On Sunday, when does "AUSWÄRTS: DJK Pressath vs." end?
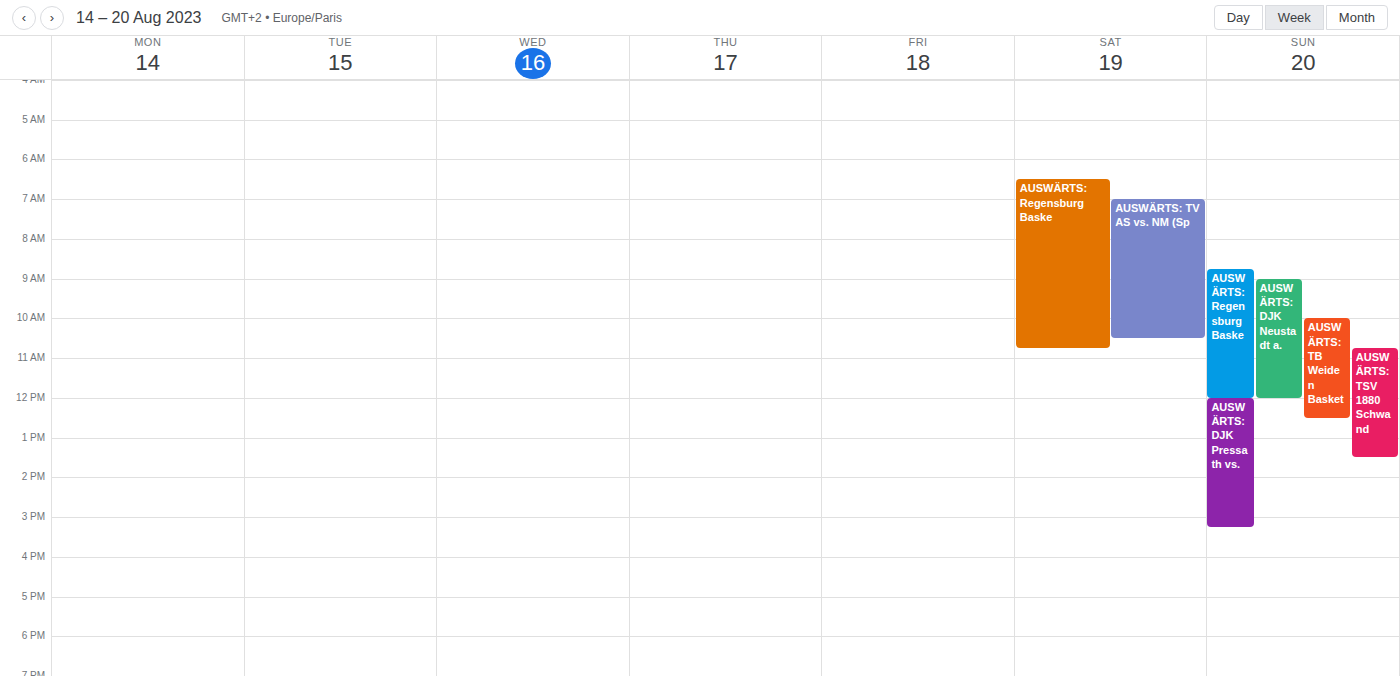
3:15 PM